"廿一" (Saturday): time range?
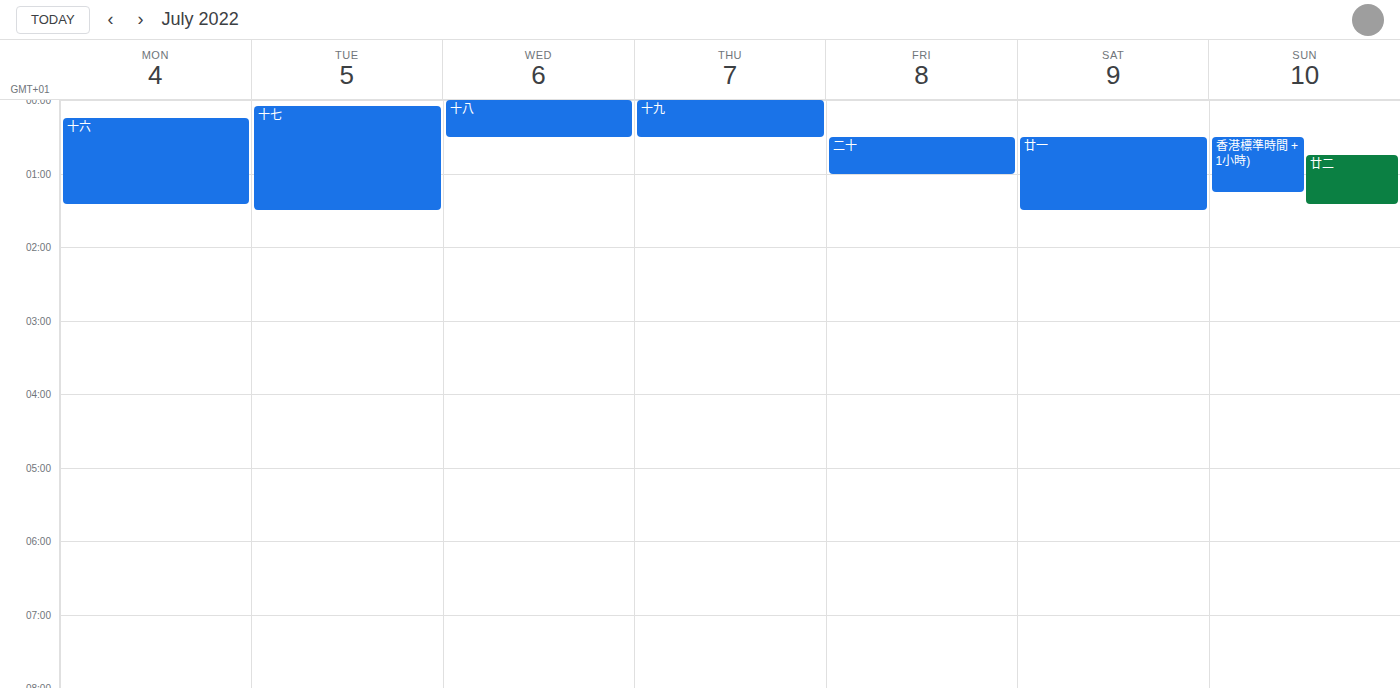
12:30 AM to 1:30 AM